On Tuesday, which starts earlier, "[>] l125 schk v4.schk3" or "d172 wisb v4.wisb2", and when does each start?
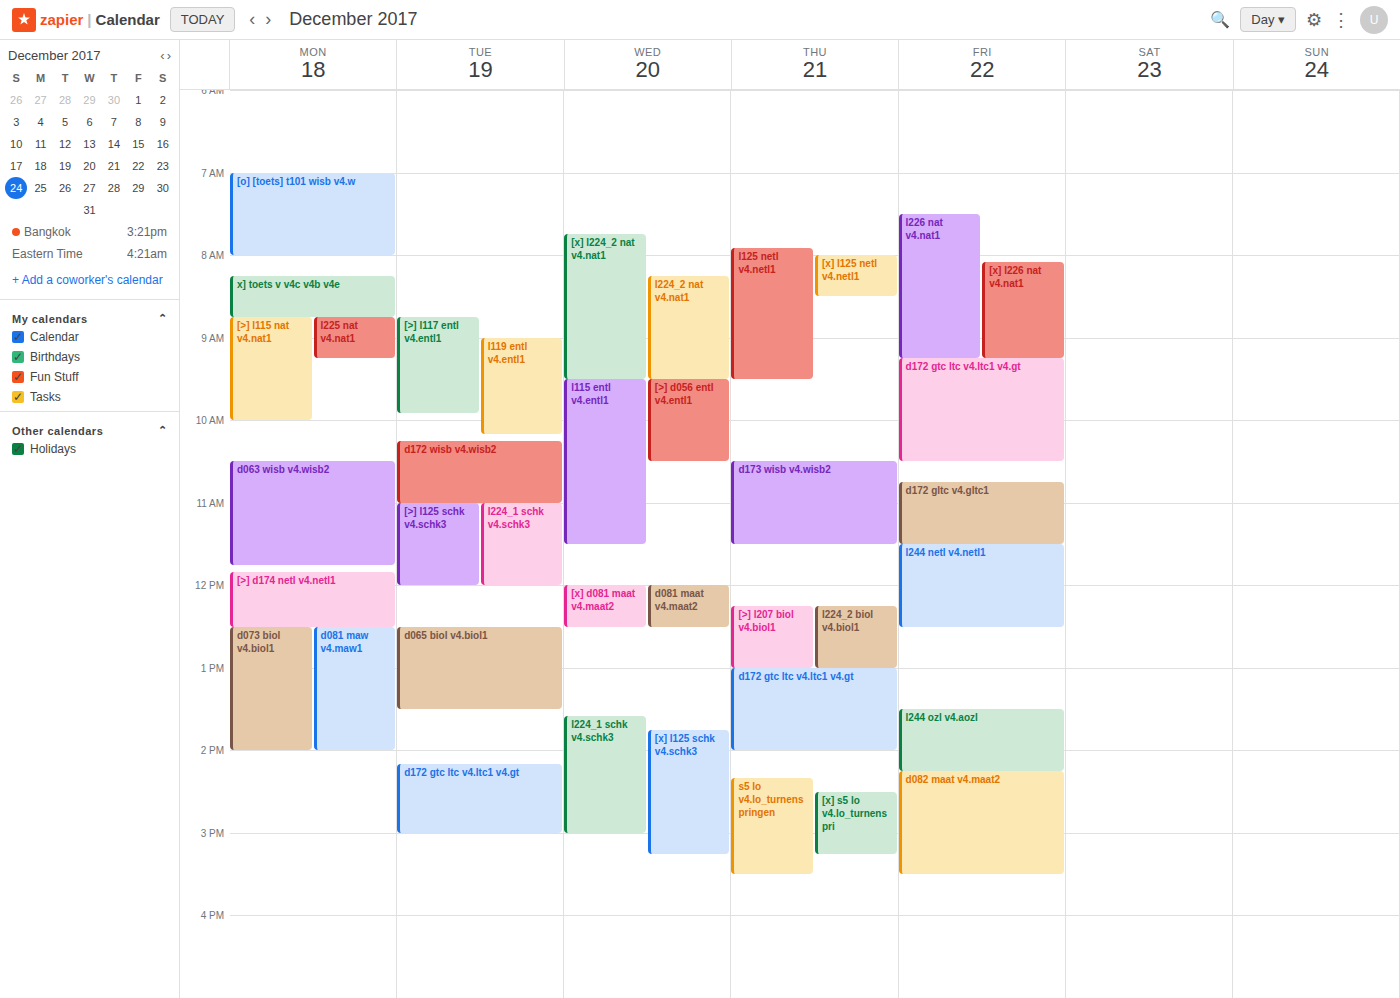
"d172 wisb v4.wisb2" 10:15 AM; "[>] l125 schk v4.schk3" 11:00 AM.